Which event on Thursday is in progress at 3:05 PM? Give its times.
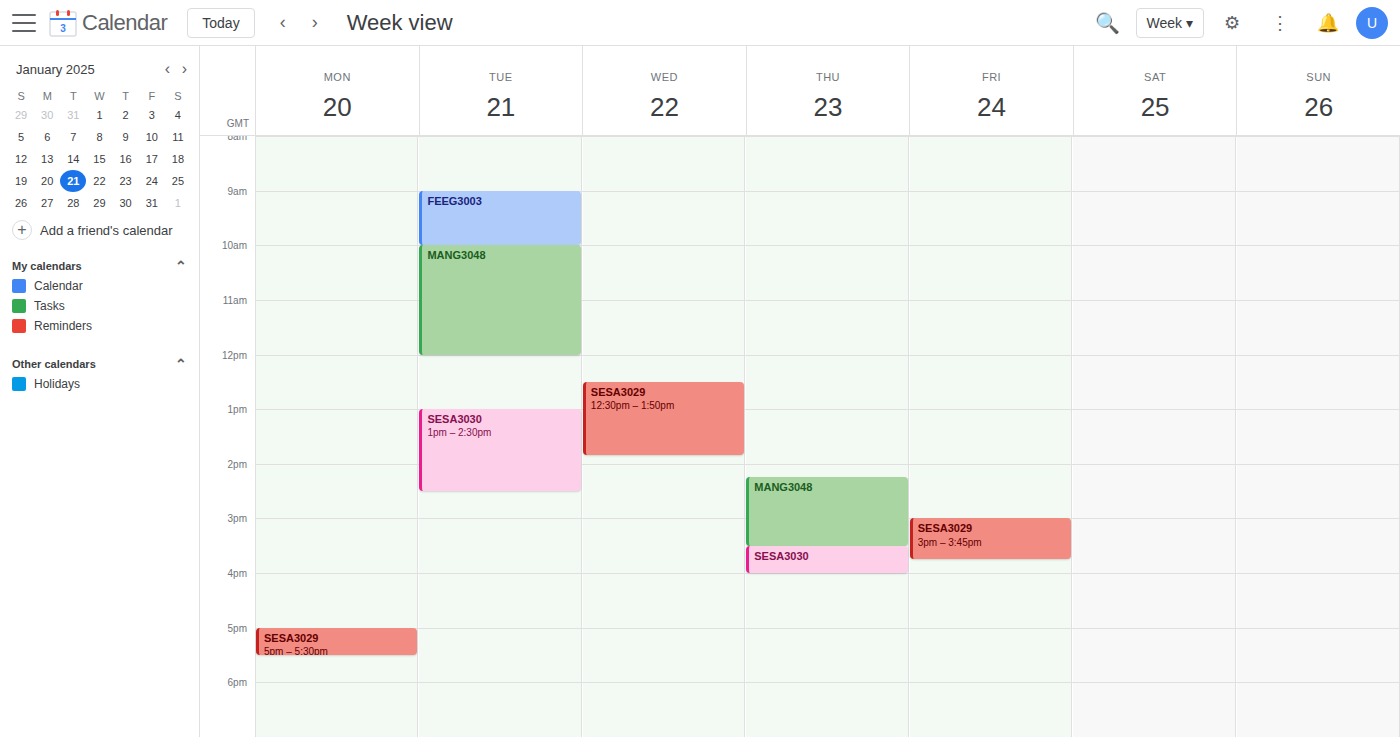
"MANG3048", 2:15 PM to 3:30 PM